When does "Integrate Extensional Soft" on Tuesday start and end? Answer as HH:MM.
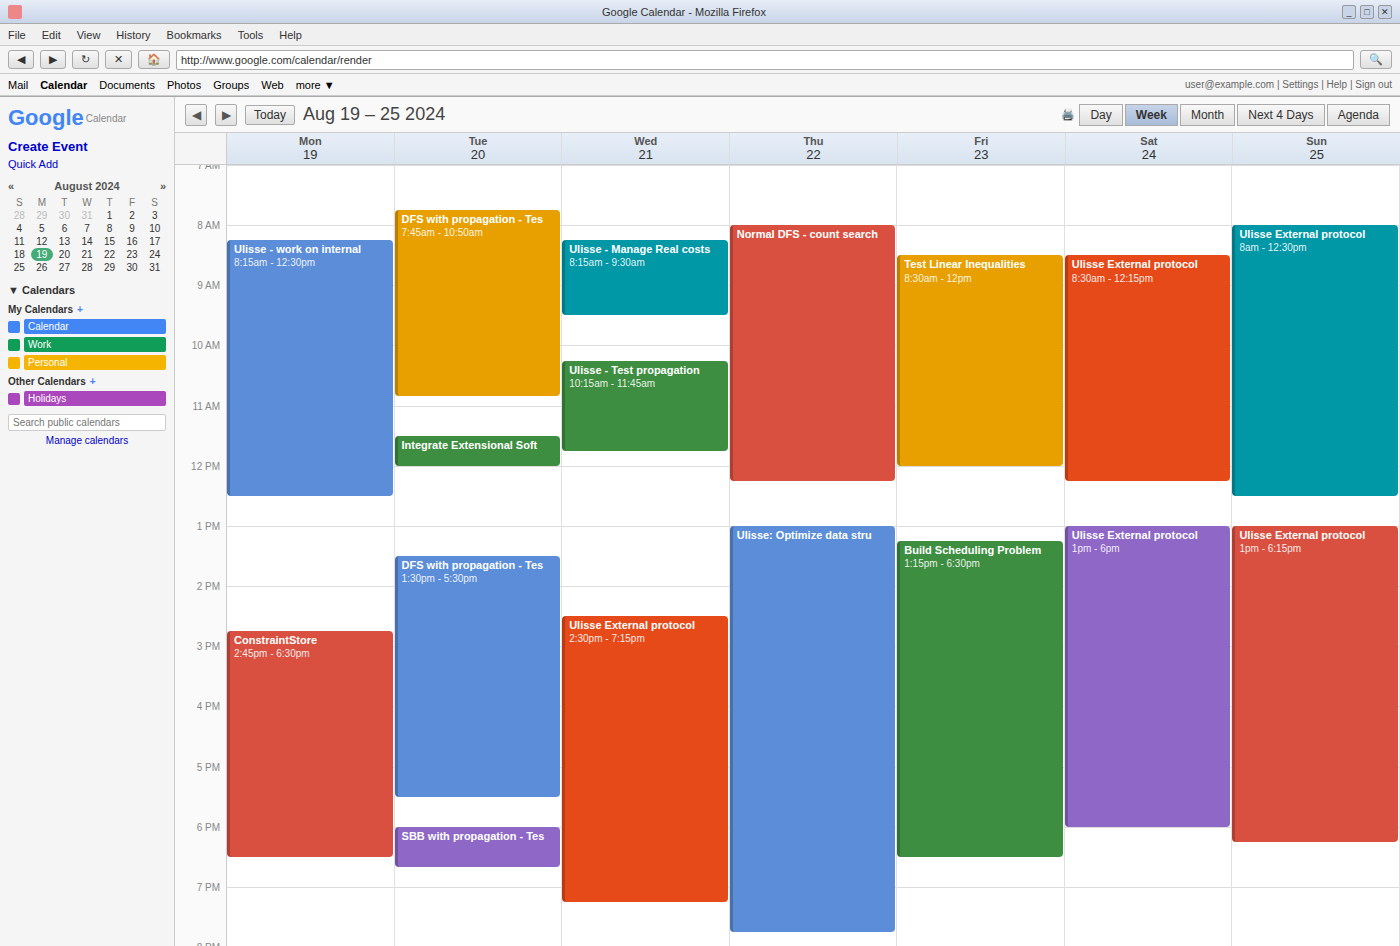
11:30 to 12:00